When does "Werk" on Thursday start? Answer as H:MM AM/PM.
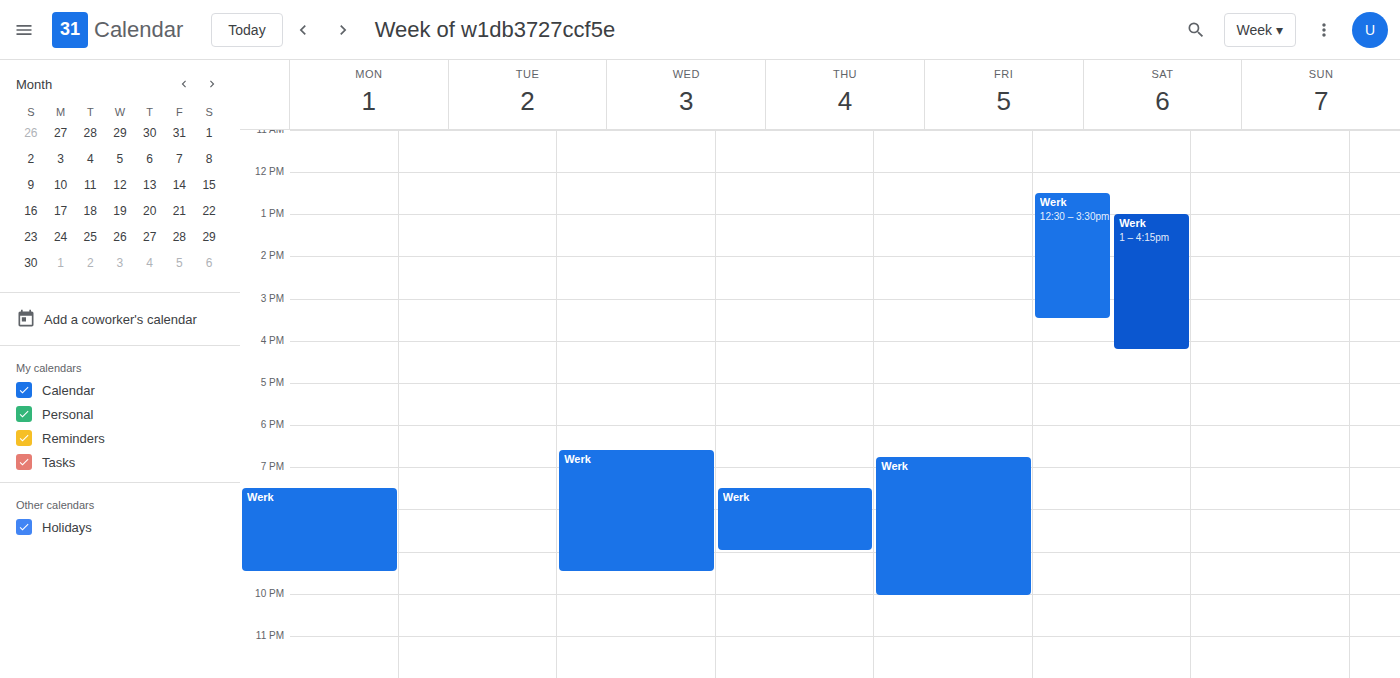
7:30 PM